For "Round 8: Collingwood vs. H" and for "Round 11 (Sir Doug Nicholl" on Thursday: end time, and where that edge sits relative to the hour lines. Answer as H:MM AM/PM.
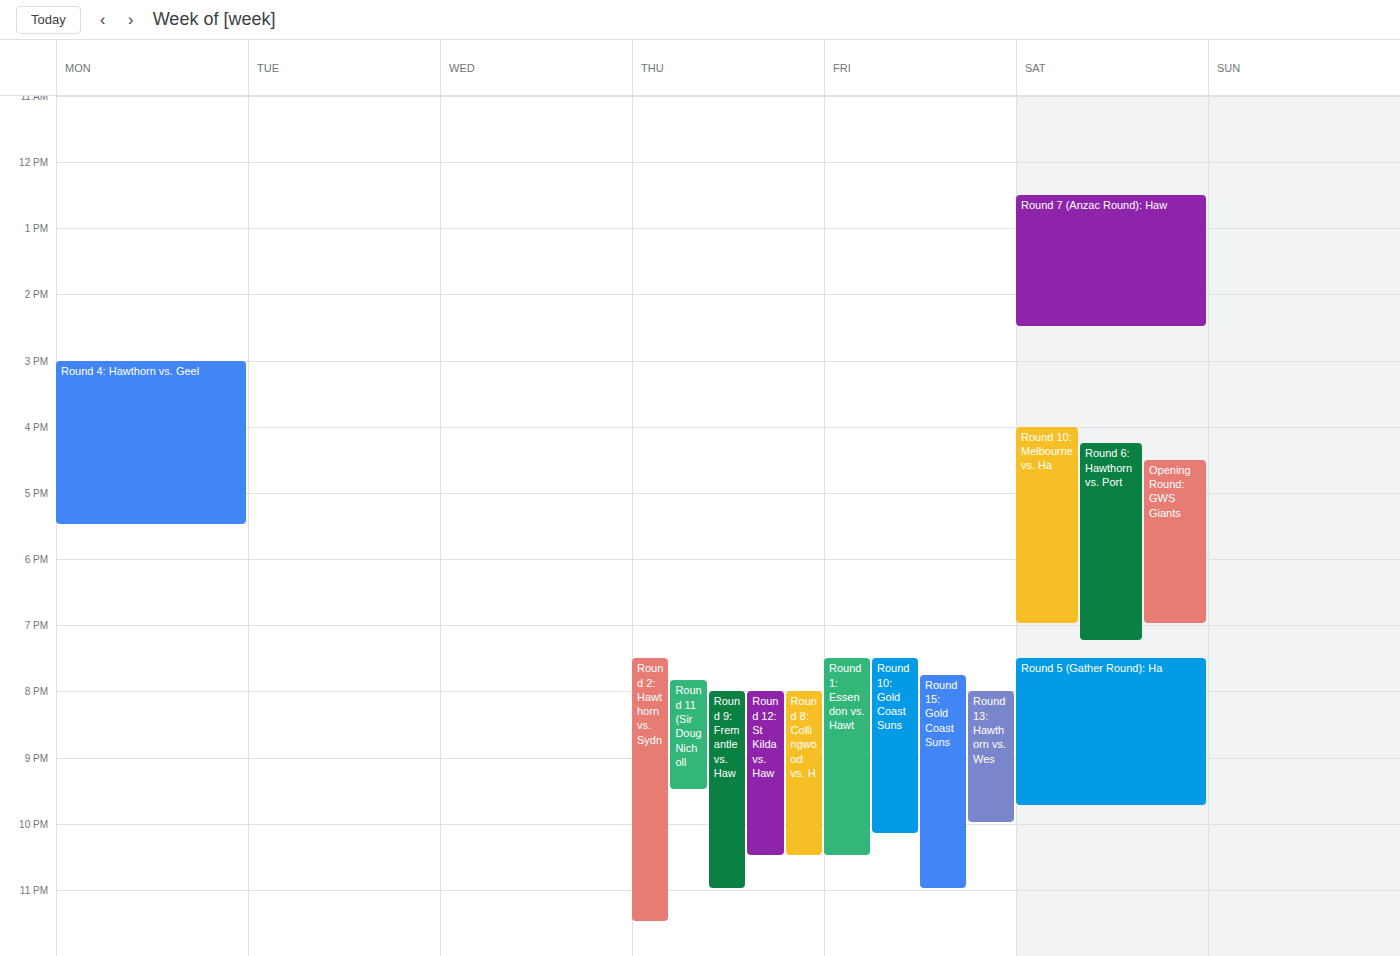
"Round 8: Collingwood vs. H": 10:30 PM, halfway between the 10 PM and 11 PM lines. "Round 11 (Sir Doug Nicholl": 9:30 PM, halfway between the 9 PM and 10 PM lines.